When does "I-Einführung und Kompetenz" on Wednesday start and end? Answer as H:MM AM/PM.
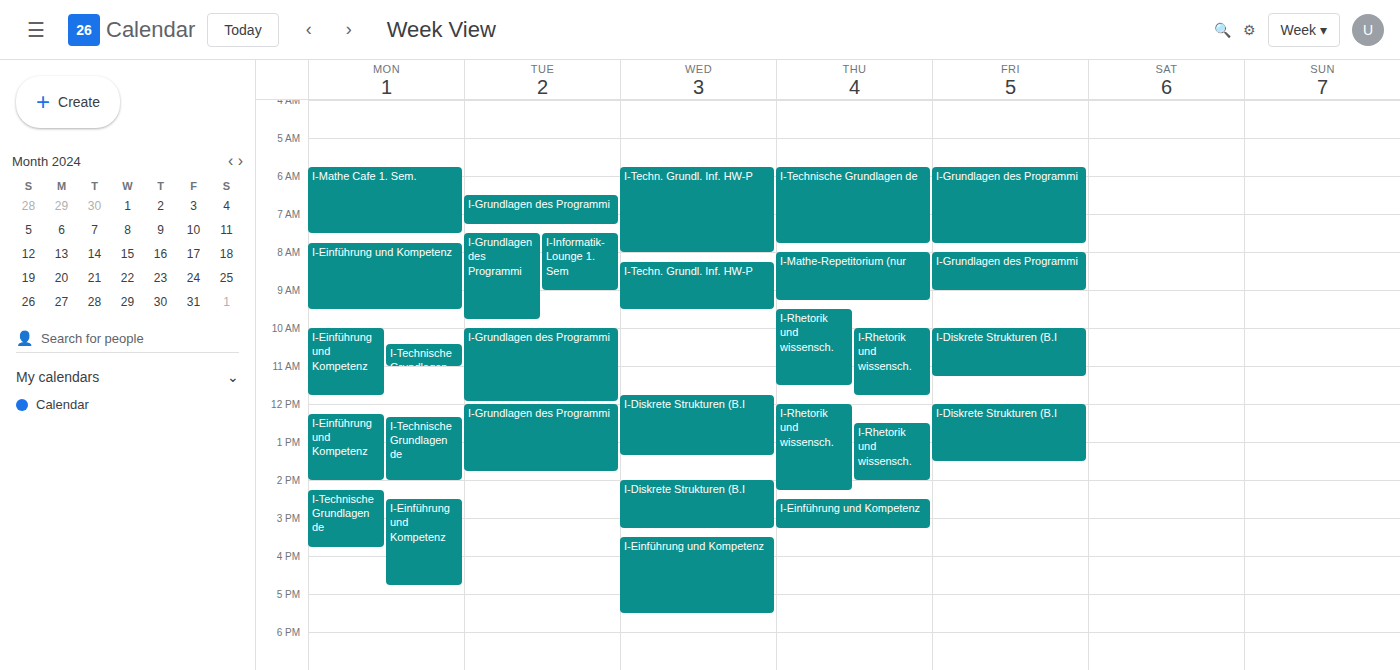
3:30 PM to 5:30 PM